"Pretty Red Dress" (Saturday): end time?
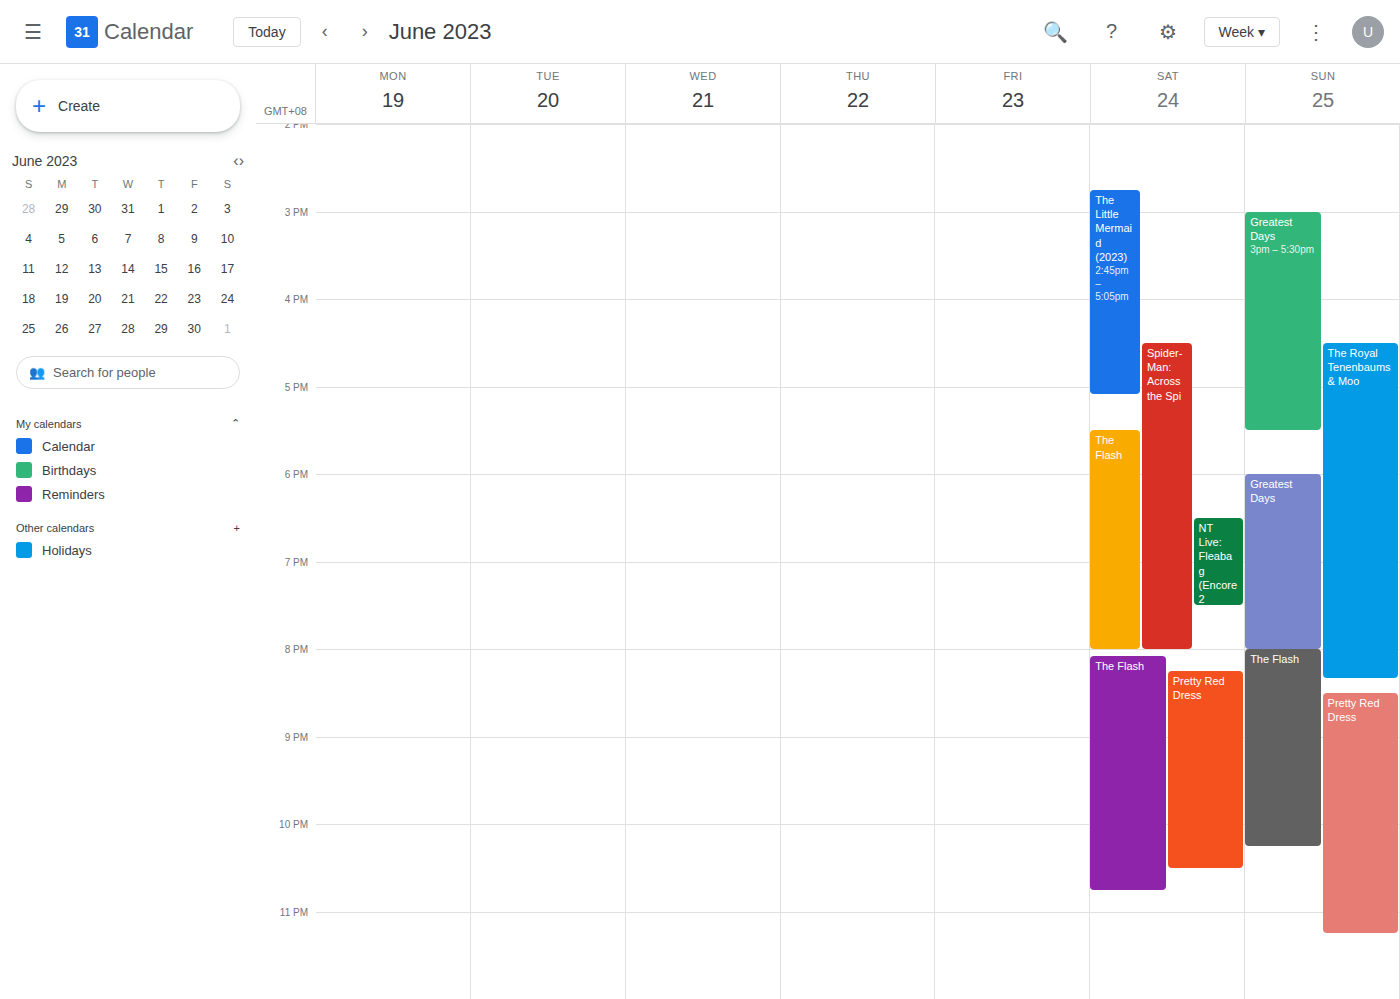
10:30 PM